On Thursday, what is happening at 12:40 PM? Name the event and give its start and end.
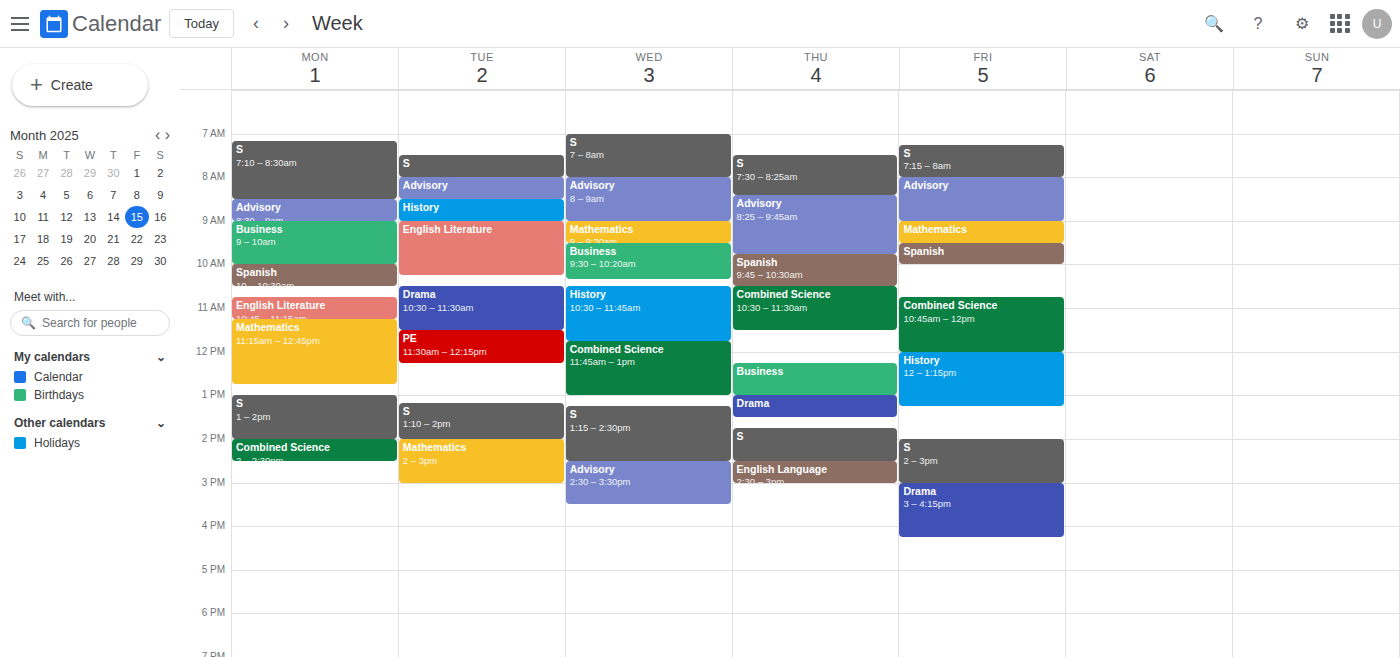
"Business", 12:15 PM to 1:00 PM